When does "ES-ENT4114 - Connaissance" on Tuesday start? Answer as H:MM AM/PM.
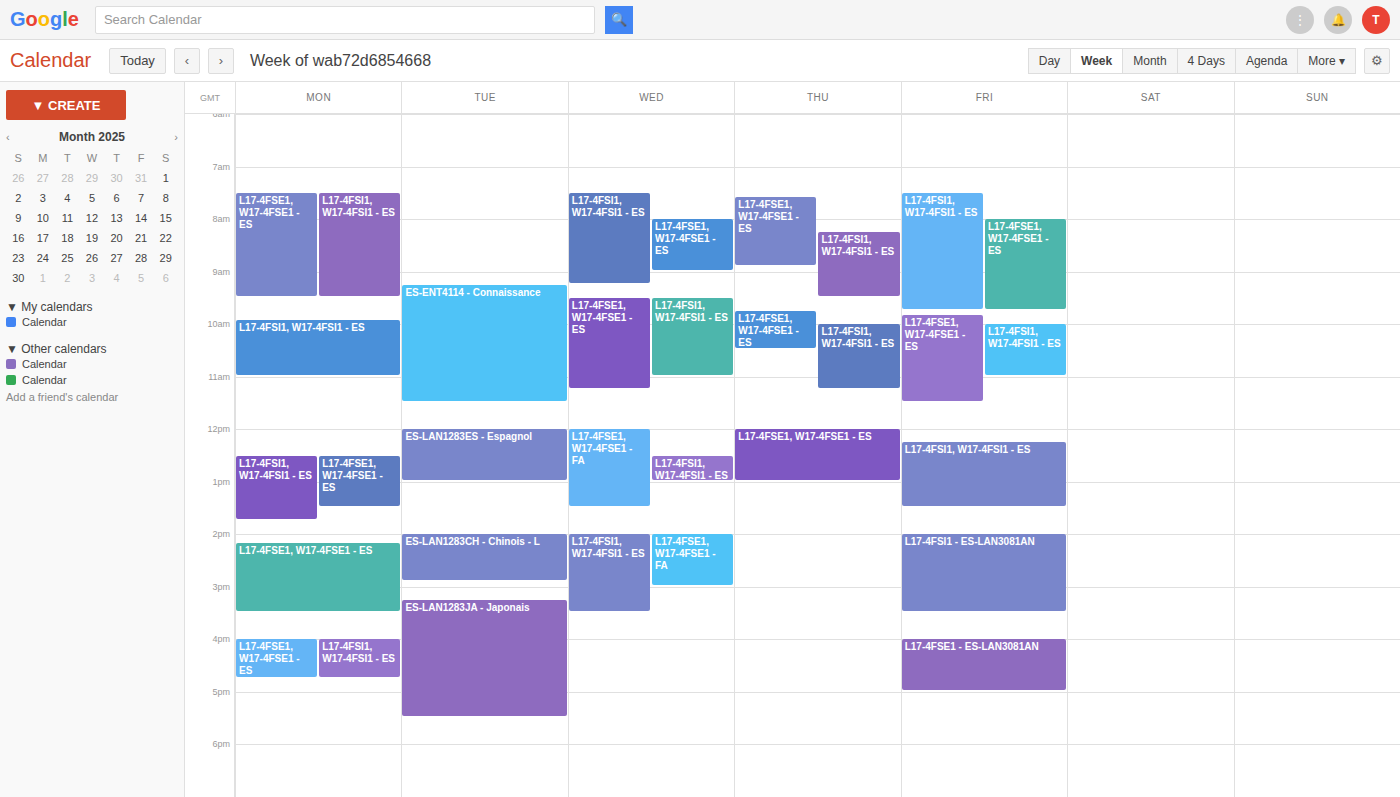
9:15 AM